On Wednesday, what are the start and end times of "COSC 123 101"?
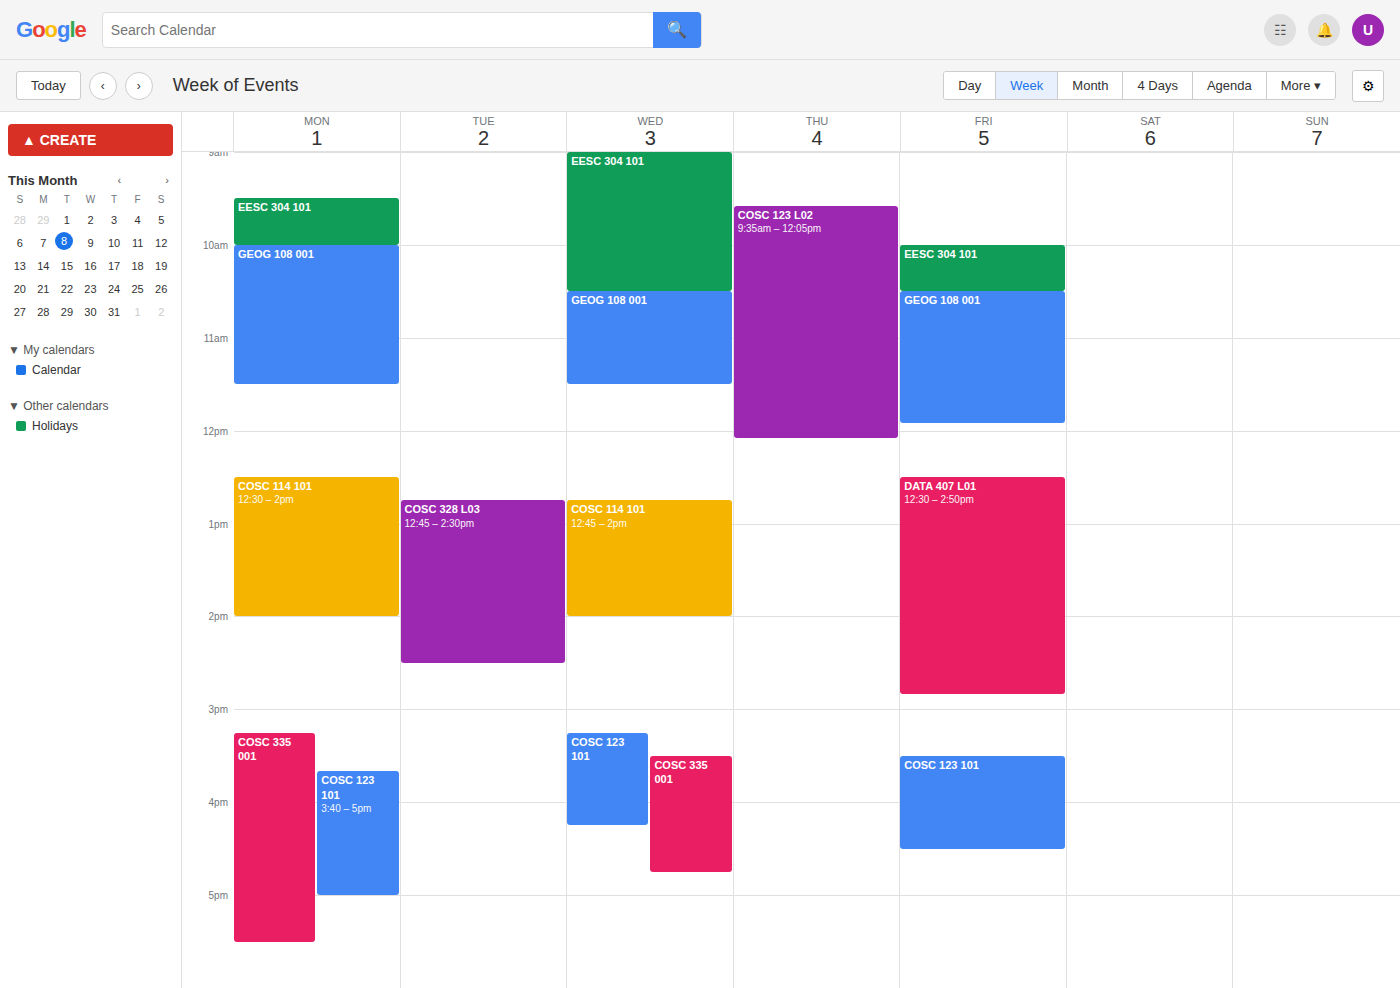
3:15 PM to 4:15 PM